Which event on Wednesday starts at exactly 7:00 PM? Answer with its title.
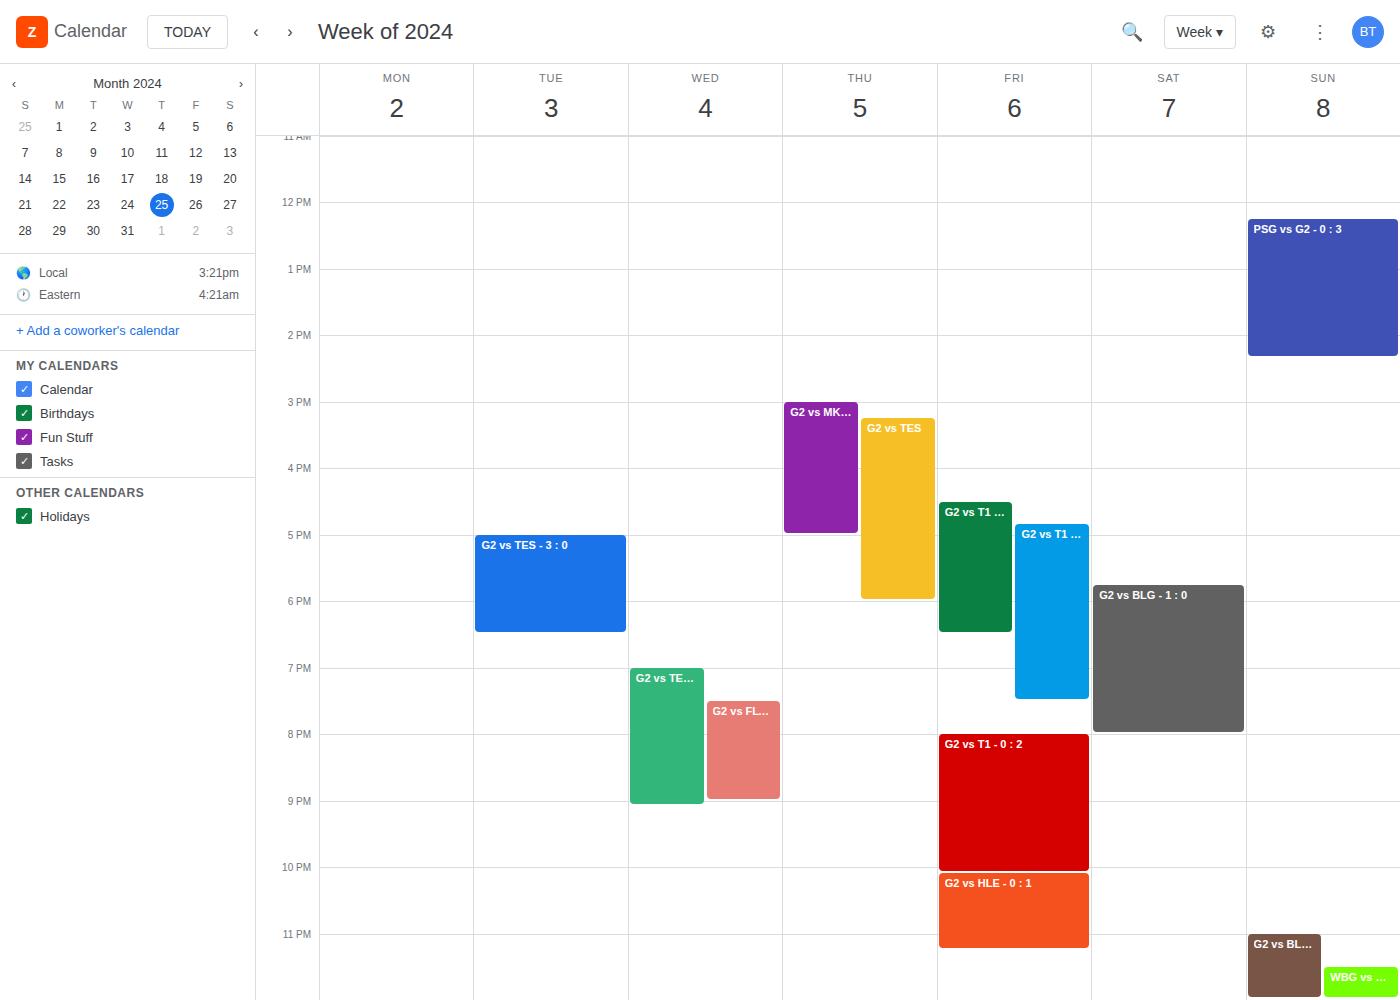
"G2 vs TES - 0 : 1"